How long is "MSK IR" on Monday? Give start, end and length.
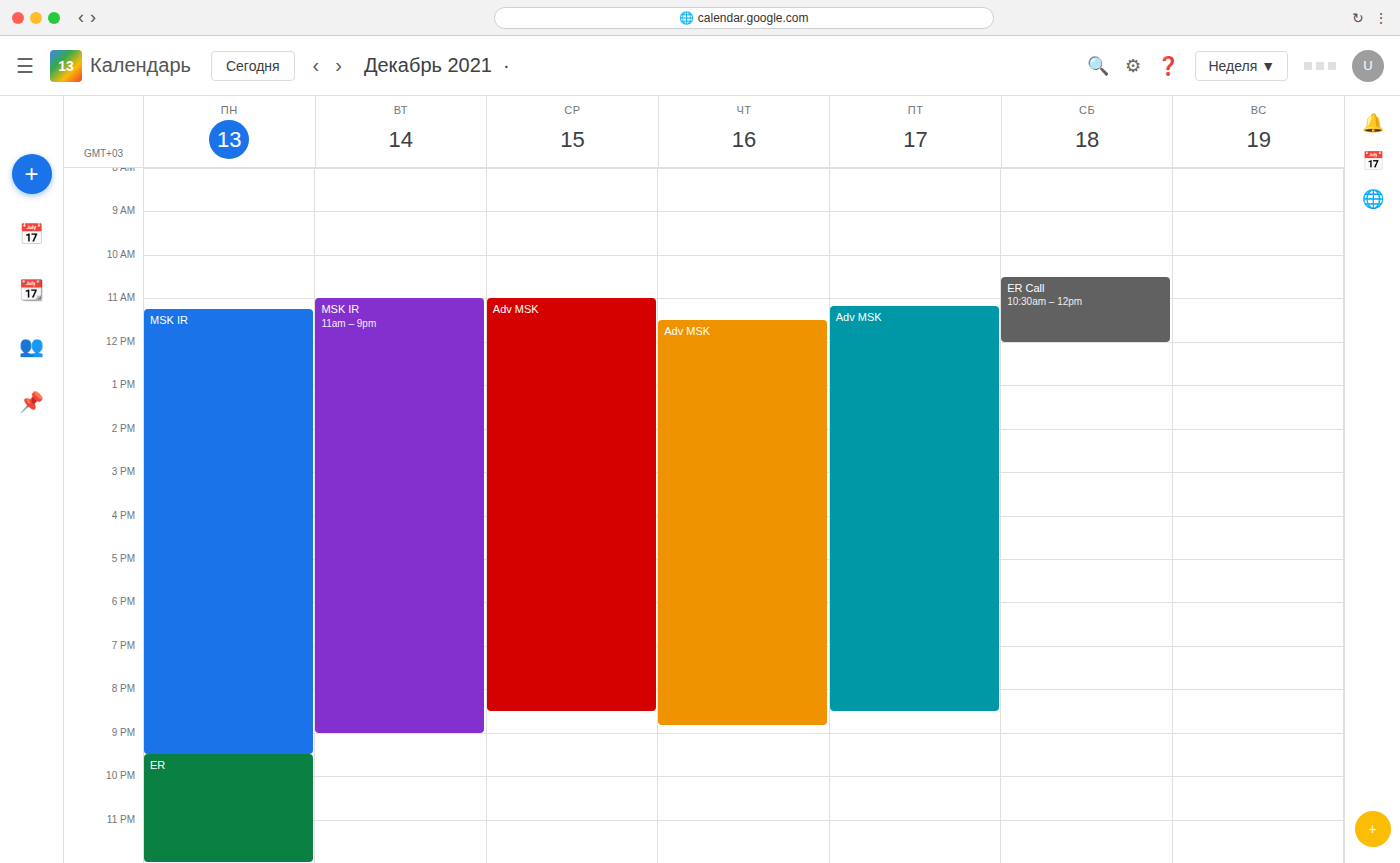
11:15 AM to 9:30 PM, 10 hours 15 minutes